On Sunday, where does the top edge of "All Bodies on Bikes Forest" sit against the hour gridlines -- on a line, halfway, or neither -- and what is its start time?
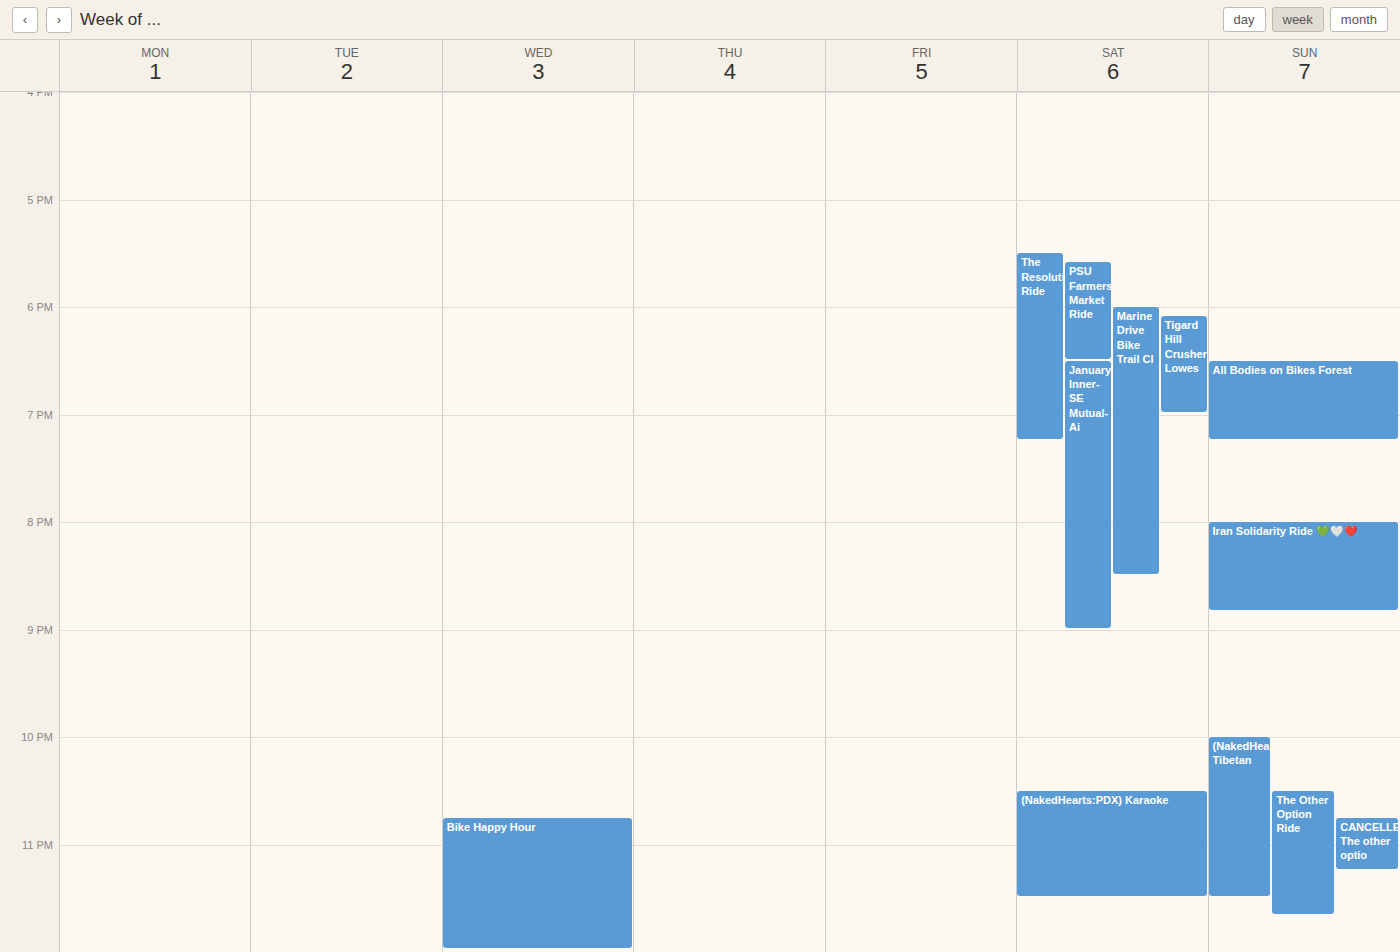
6:30 PM -- halfway between the 6 PM and 7 PM lines.